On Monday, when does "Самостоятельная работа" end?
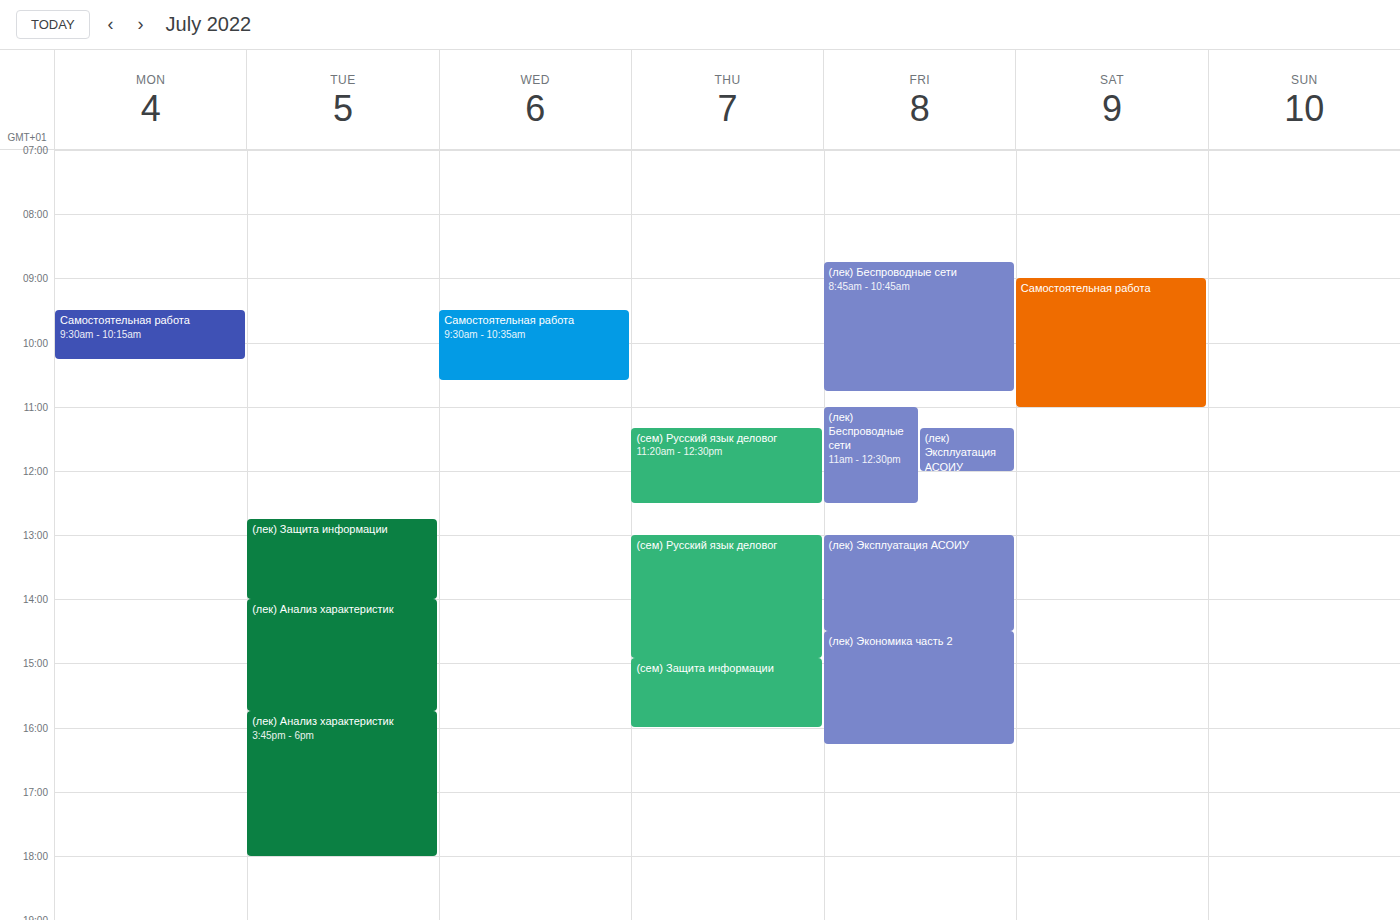
10:15 AM